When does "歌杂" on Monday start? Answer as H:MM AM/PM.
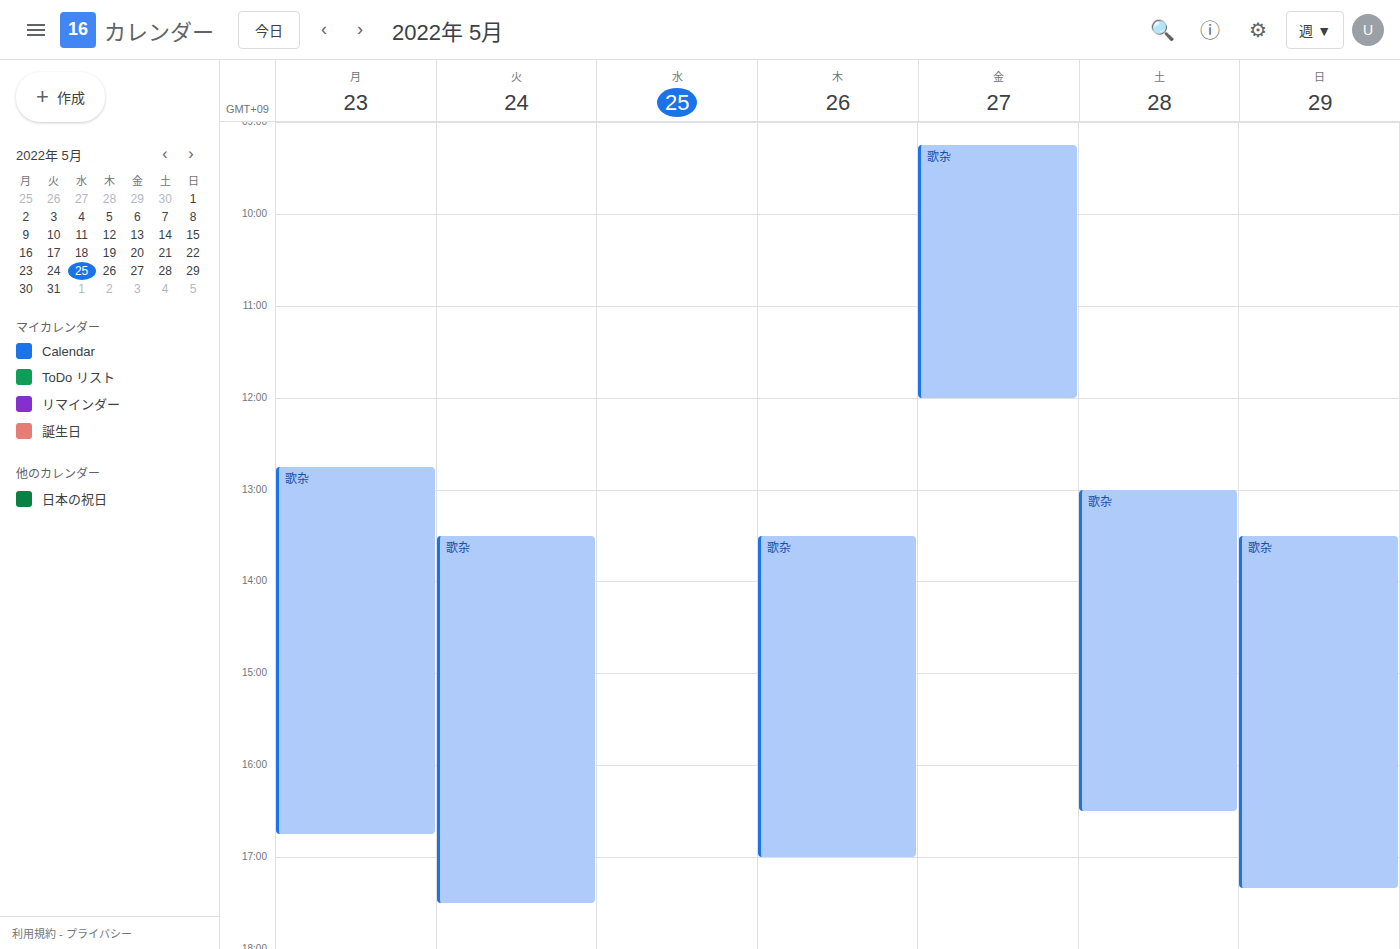
12:45 PM